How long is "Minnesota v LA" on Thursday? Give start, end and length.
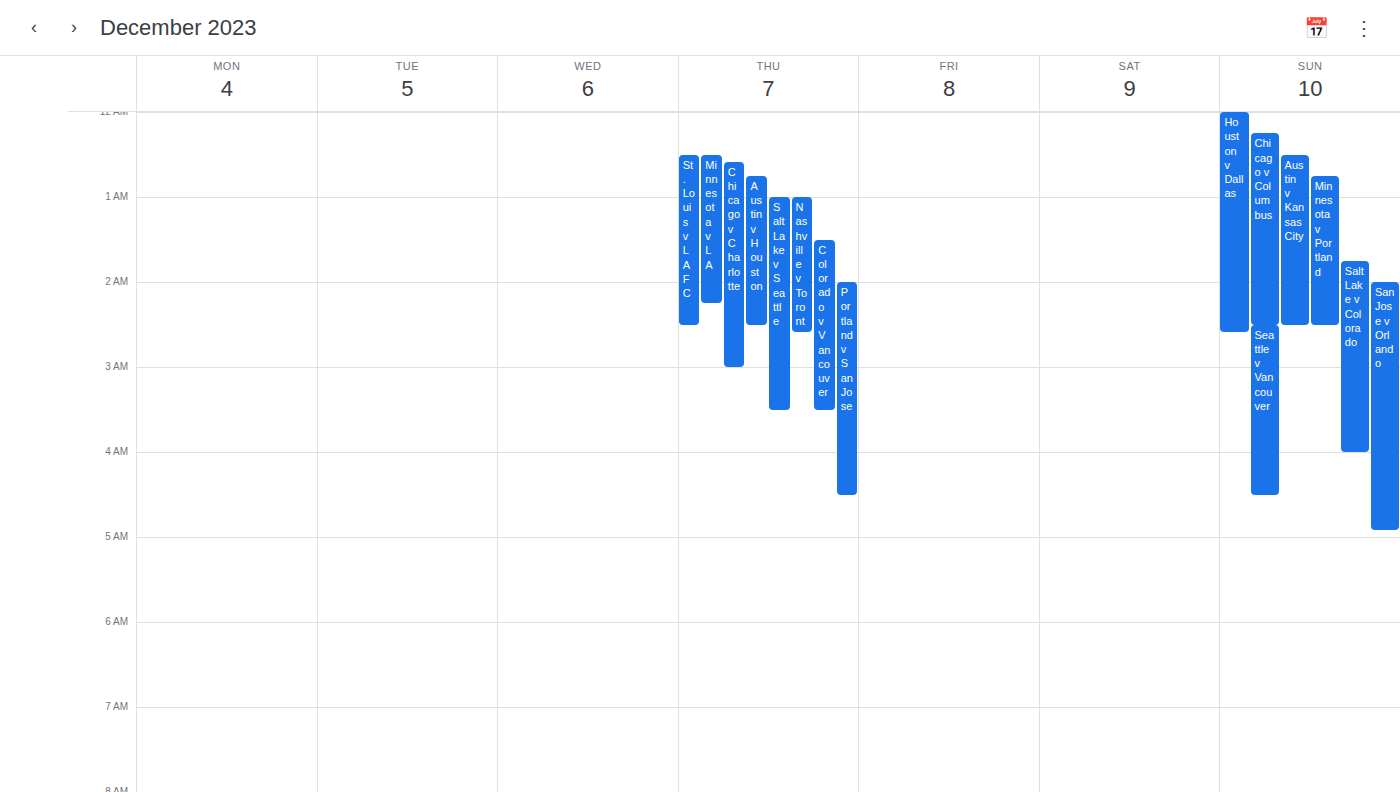
12:30 AM to 2:15 AM, 1 hour 45 minutes